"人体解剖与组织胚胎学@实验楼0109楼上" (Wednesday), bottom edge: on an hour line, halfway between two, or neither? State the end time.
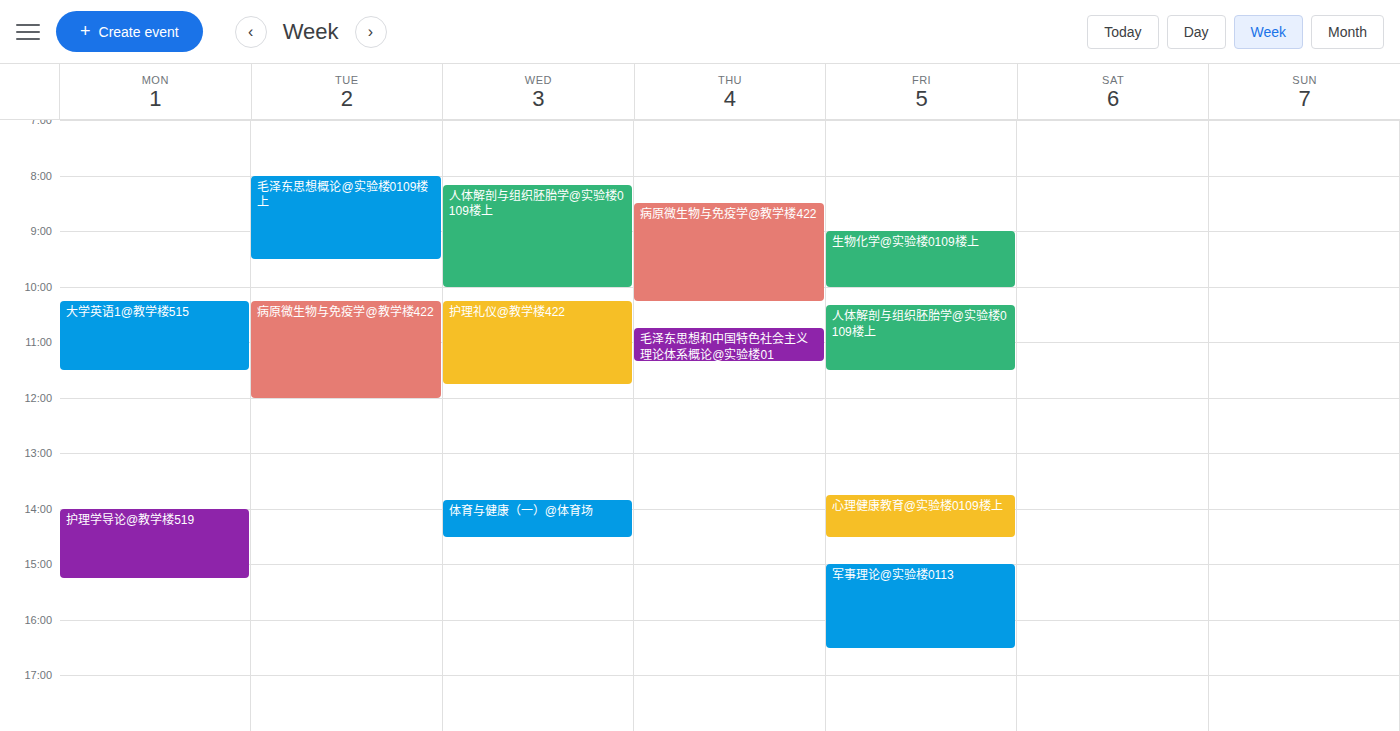
10:00 -- exactly on the 10:00 line.